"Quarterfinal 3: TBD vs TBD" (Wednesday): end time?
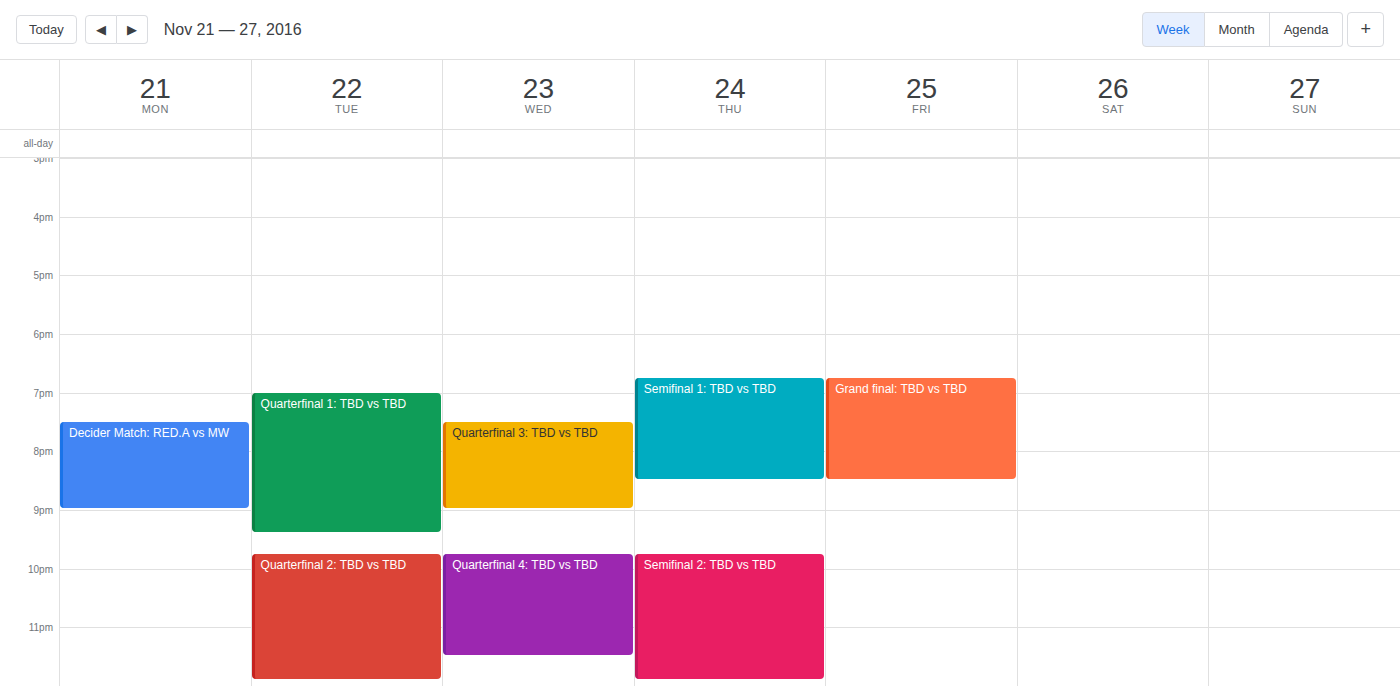
9:00 PM